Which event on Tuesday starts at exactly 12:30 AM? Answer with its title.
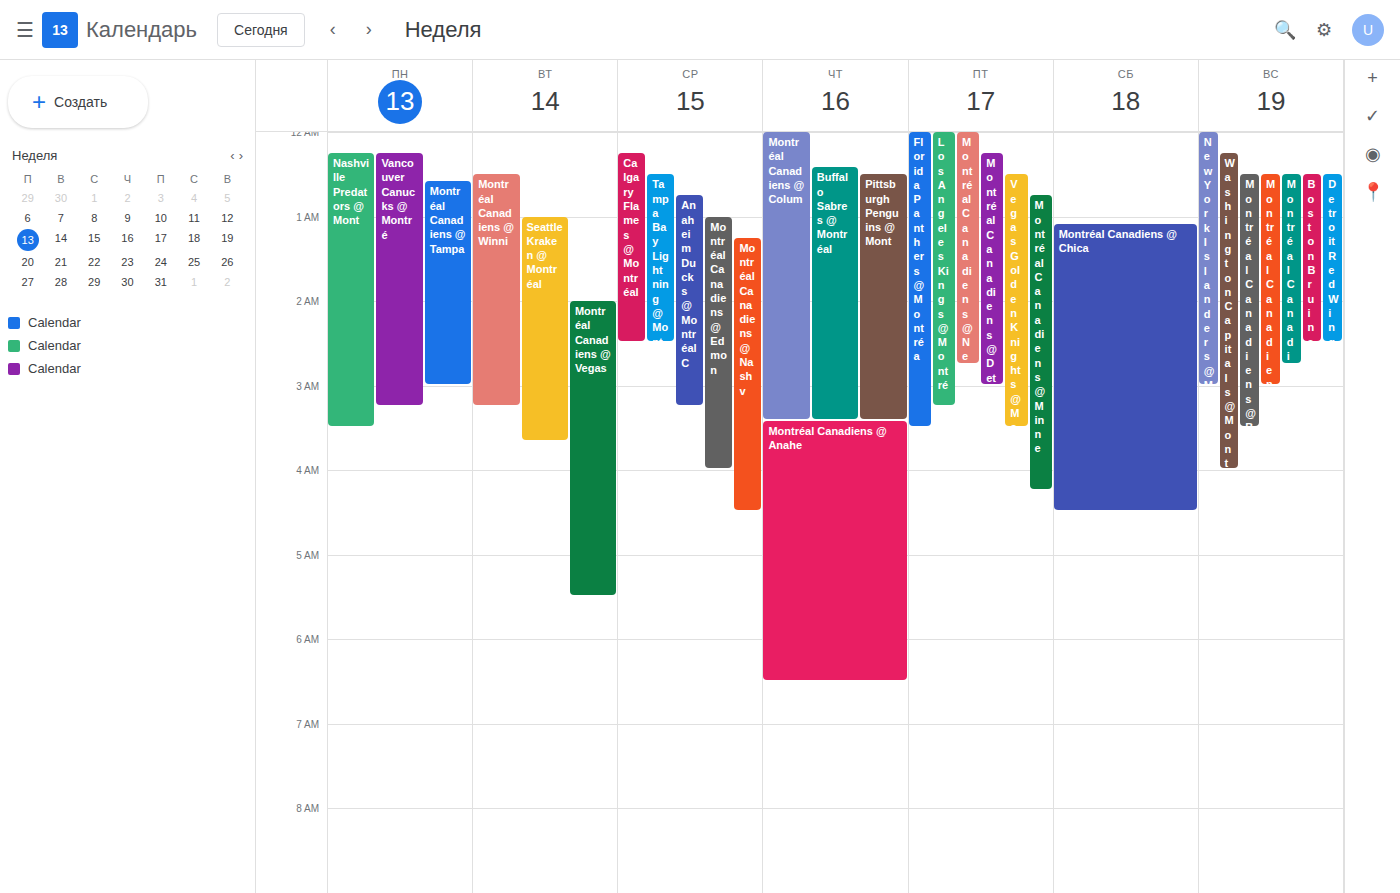
"Montréal Canadiens @ Winni"